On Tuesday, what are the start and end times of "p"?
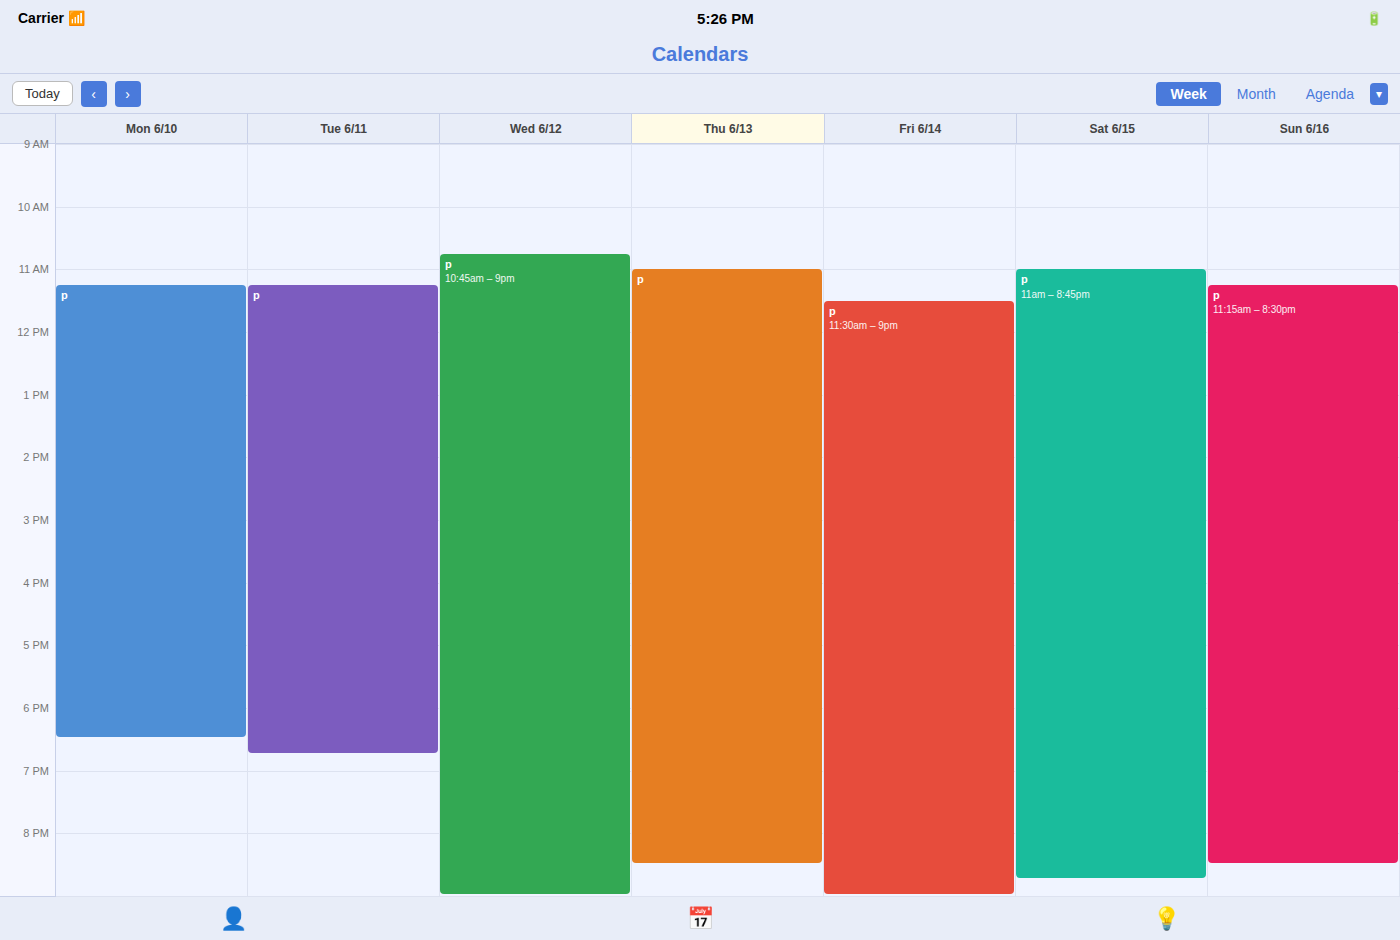
11:15 AM to 6:45 PM